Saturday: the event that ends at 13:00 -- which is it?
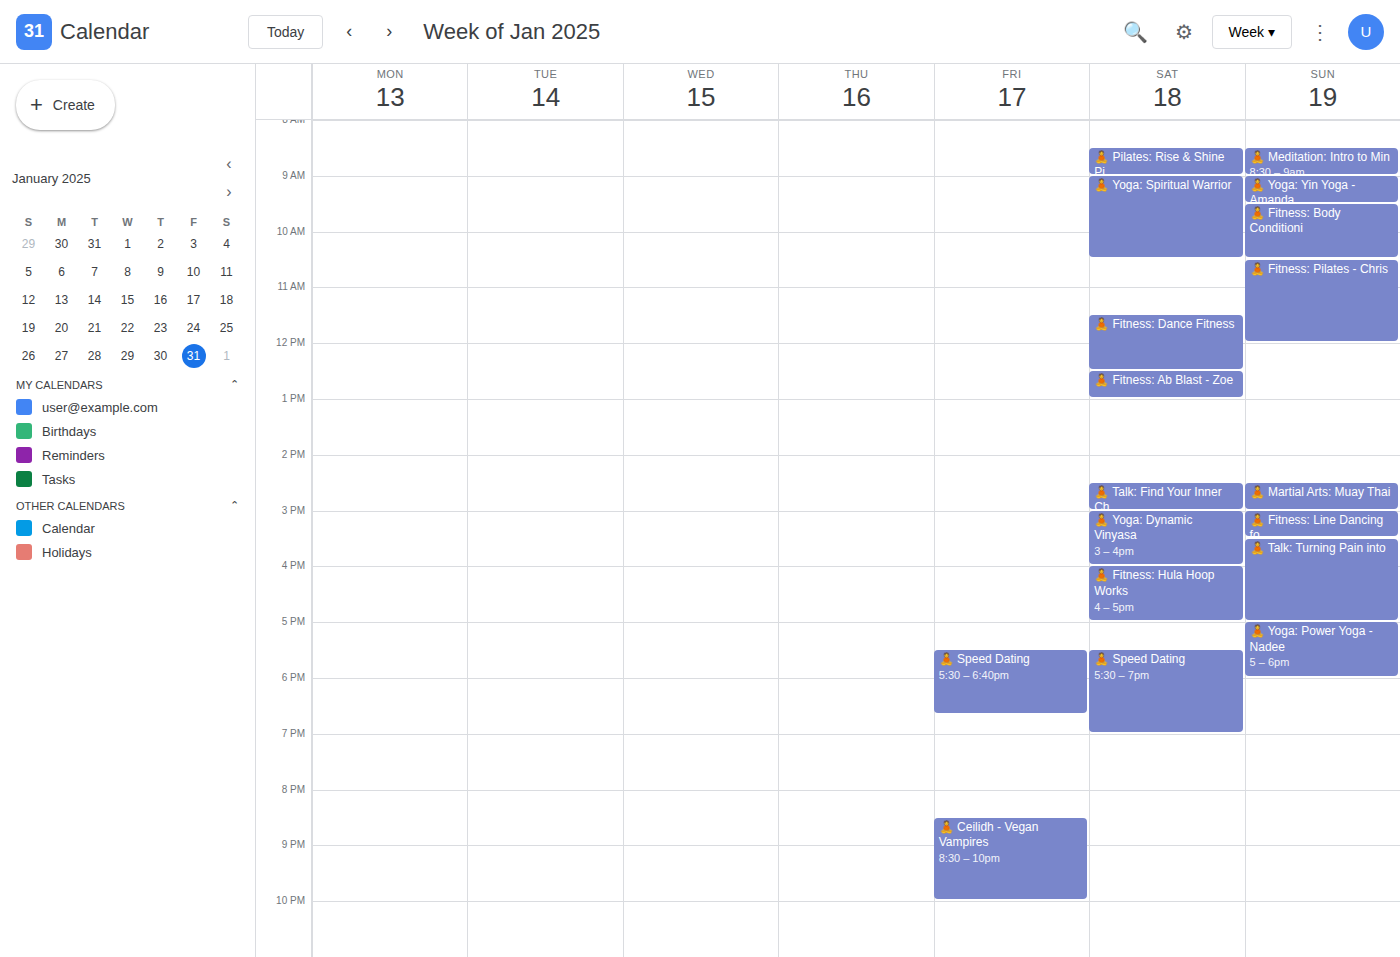
"🧘 Fitness: Ab Blast - Zoe"